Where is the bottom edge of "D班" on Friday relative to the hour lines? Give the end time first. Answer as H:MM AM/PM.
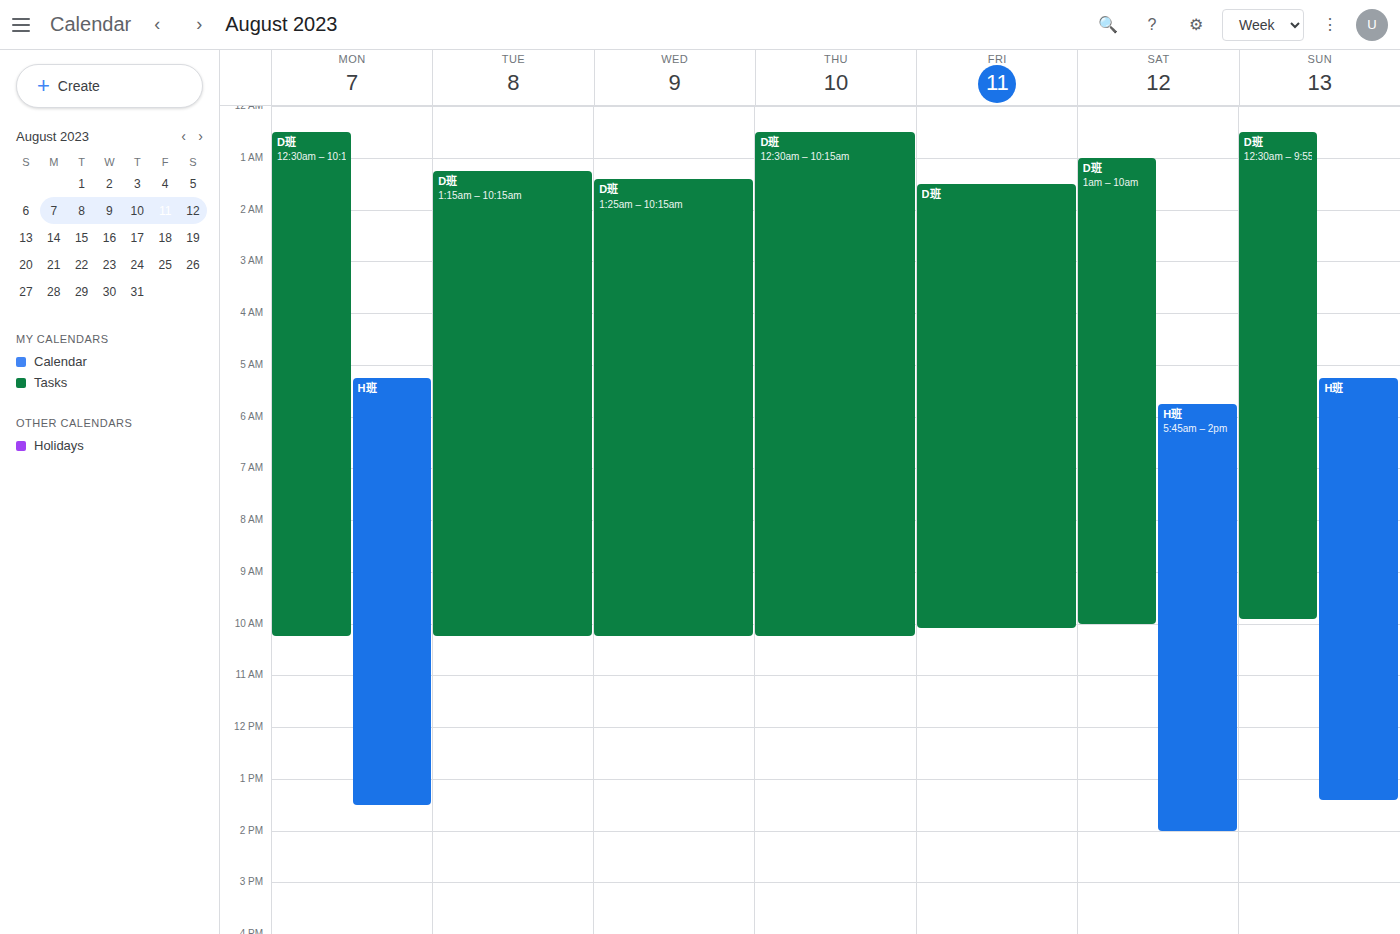
10:05 AM -- neither: 5 minutes below the 10 AM line and 55 minutes above the 11 AM line.